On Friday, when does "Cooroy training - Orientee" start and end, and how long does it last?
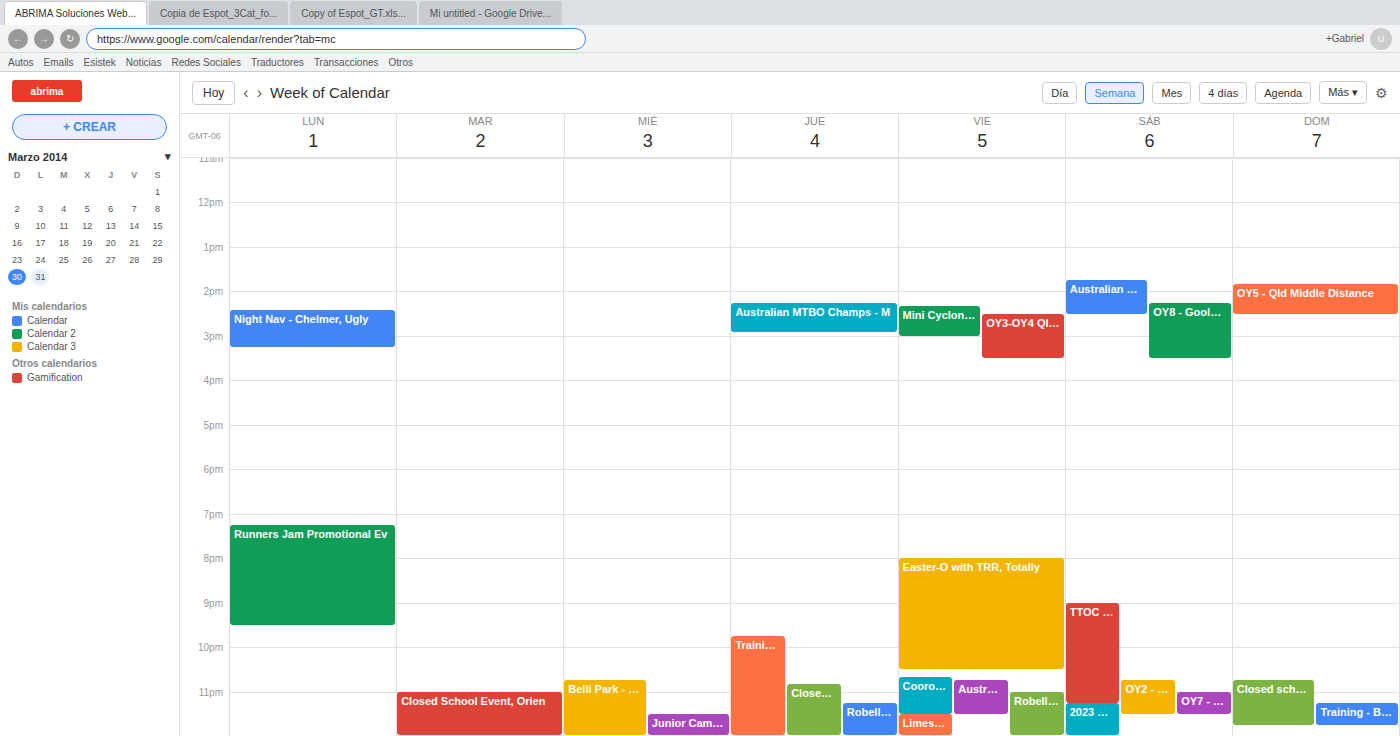
10:40 PM to 11:30 PM, 50 minutes